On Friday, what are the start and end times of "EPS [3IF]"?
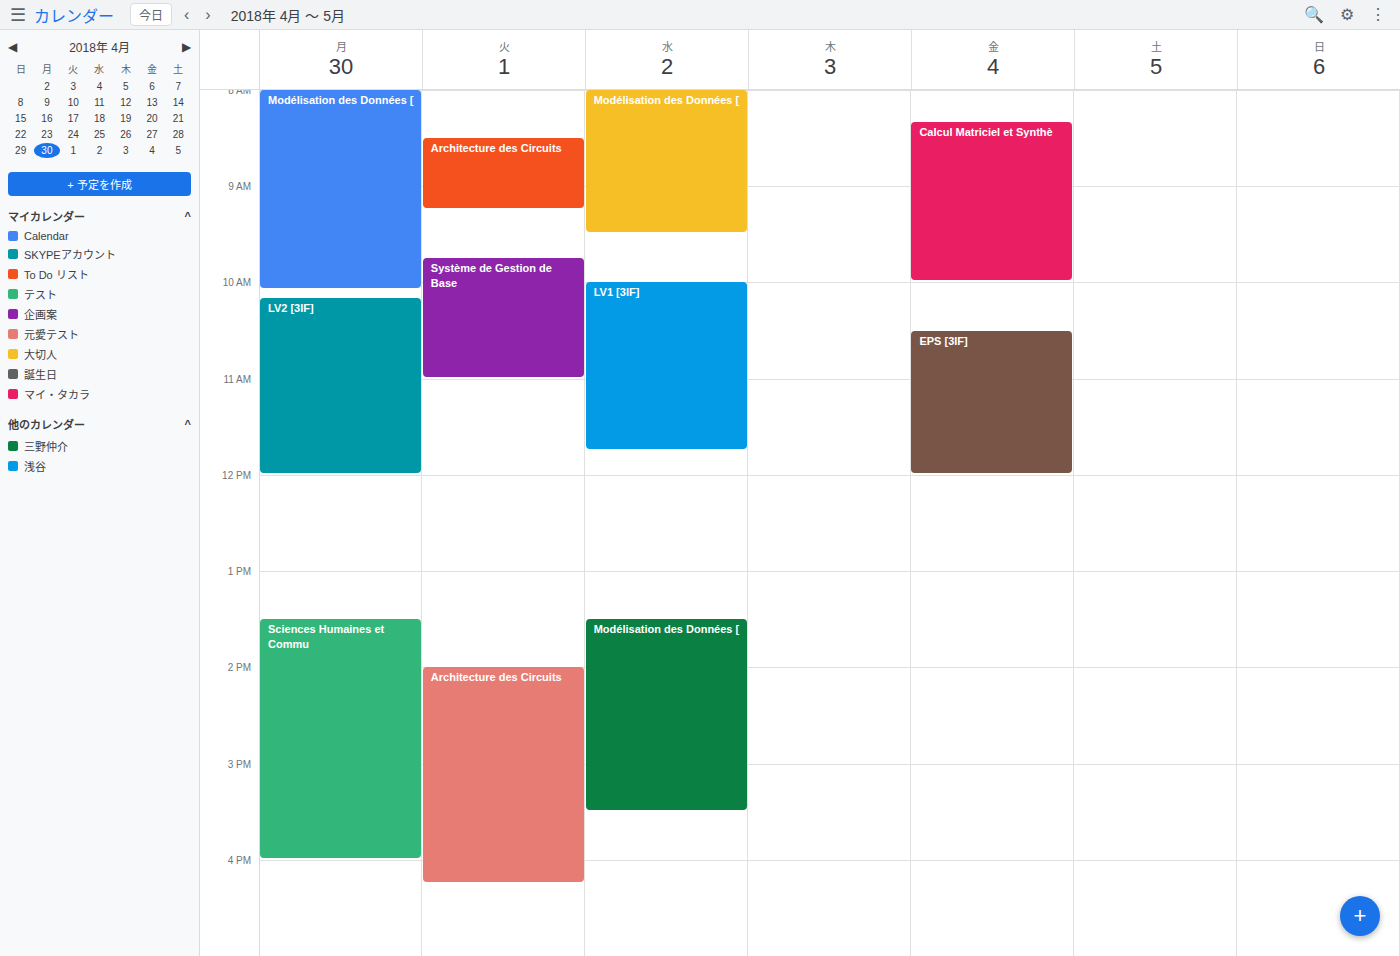
10:30 AM to 12:00 PM